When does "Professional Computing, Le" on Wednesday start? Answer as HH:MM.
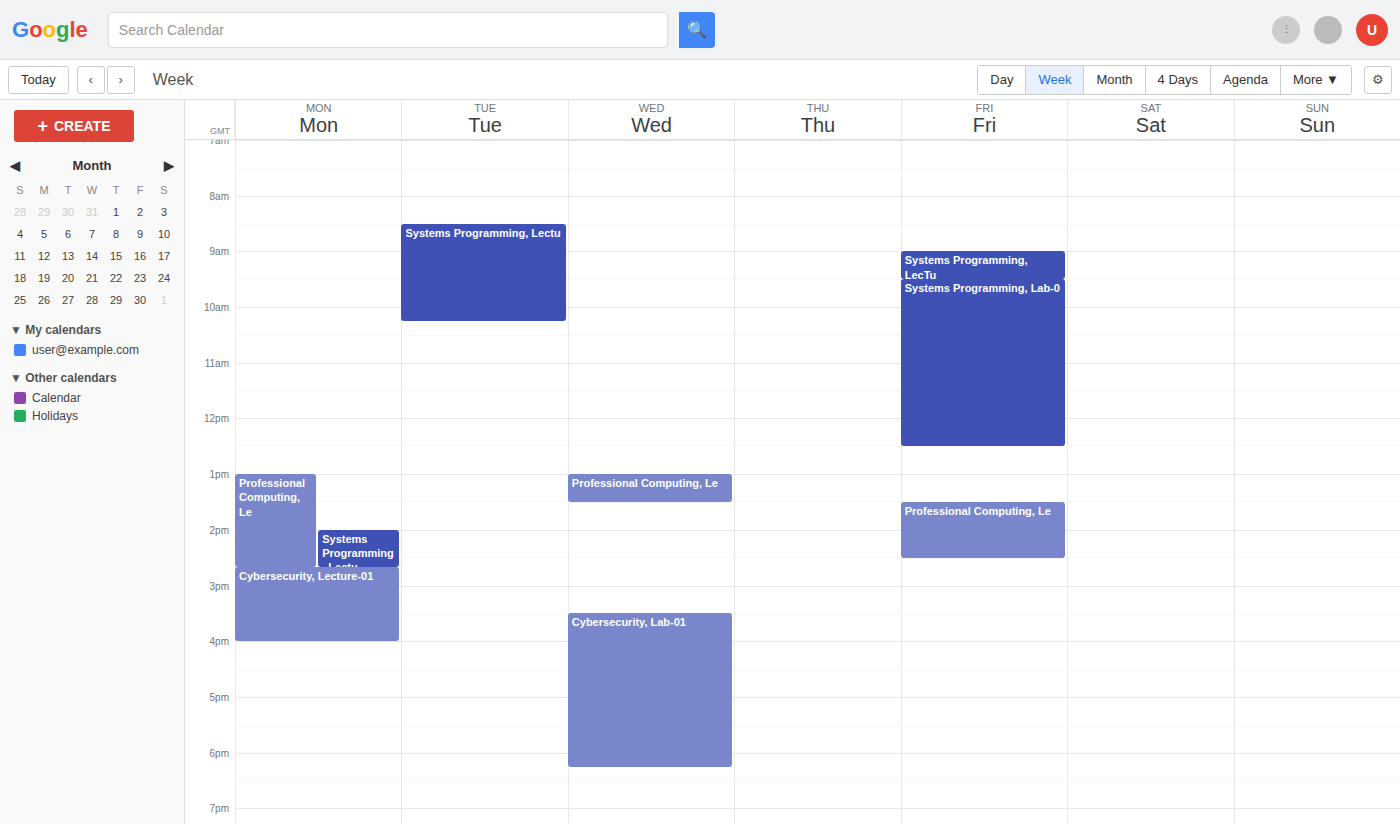
13:00